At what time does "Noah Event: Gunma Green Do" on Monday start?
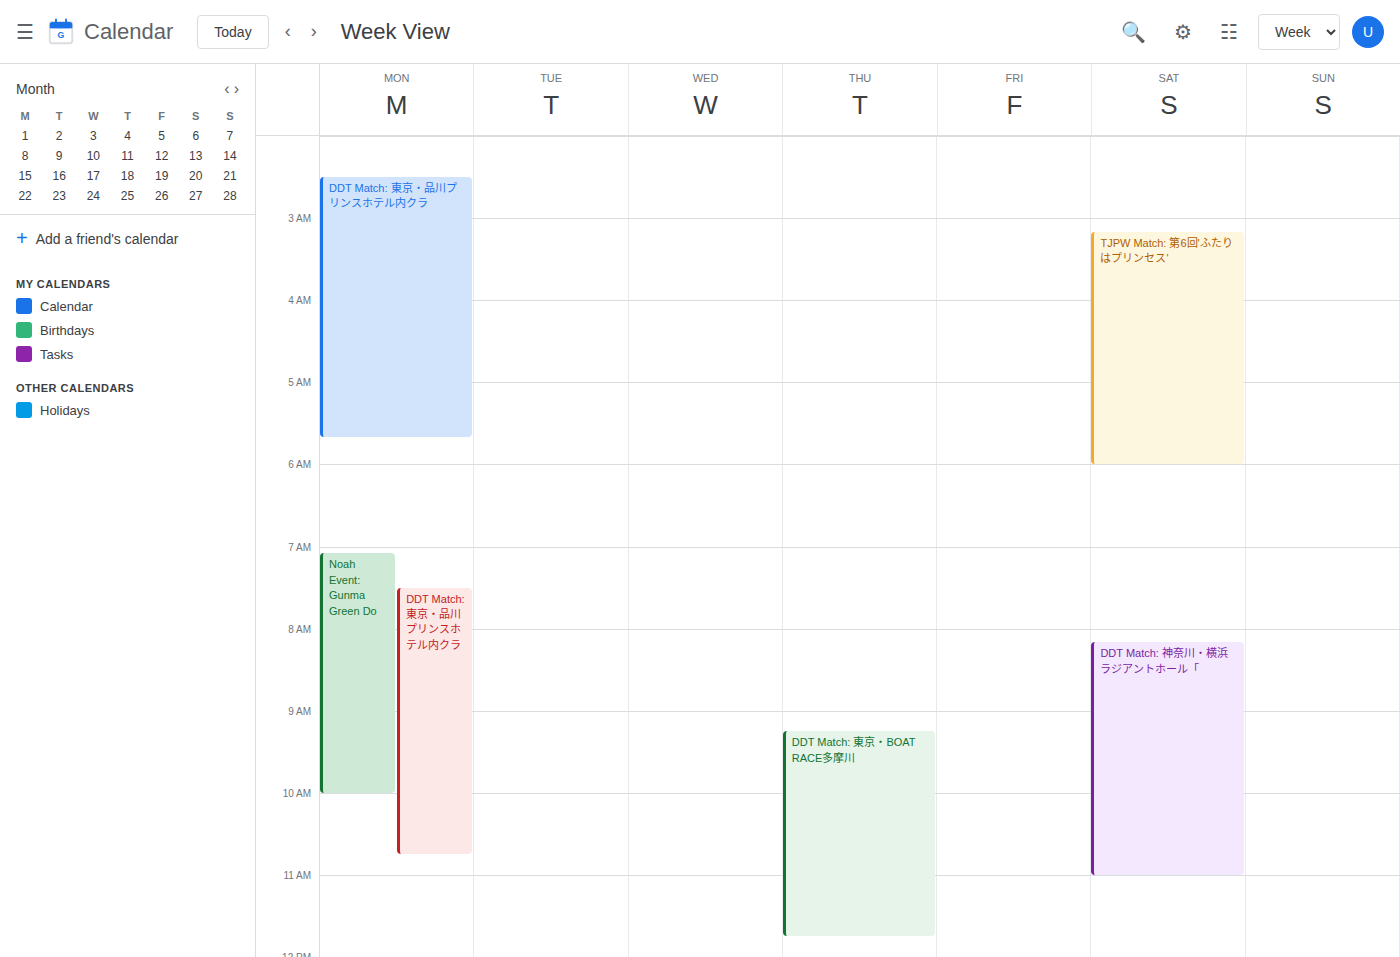
7:05 AM